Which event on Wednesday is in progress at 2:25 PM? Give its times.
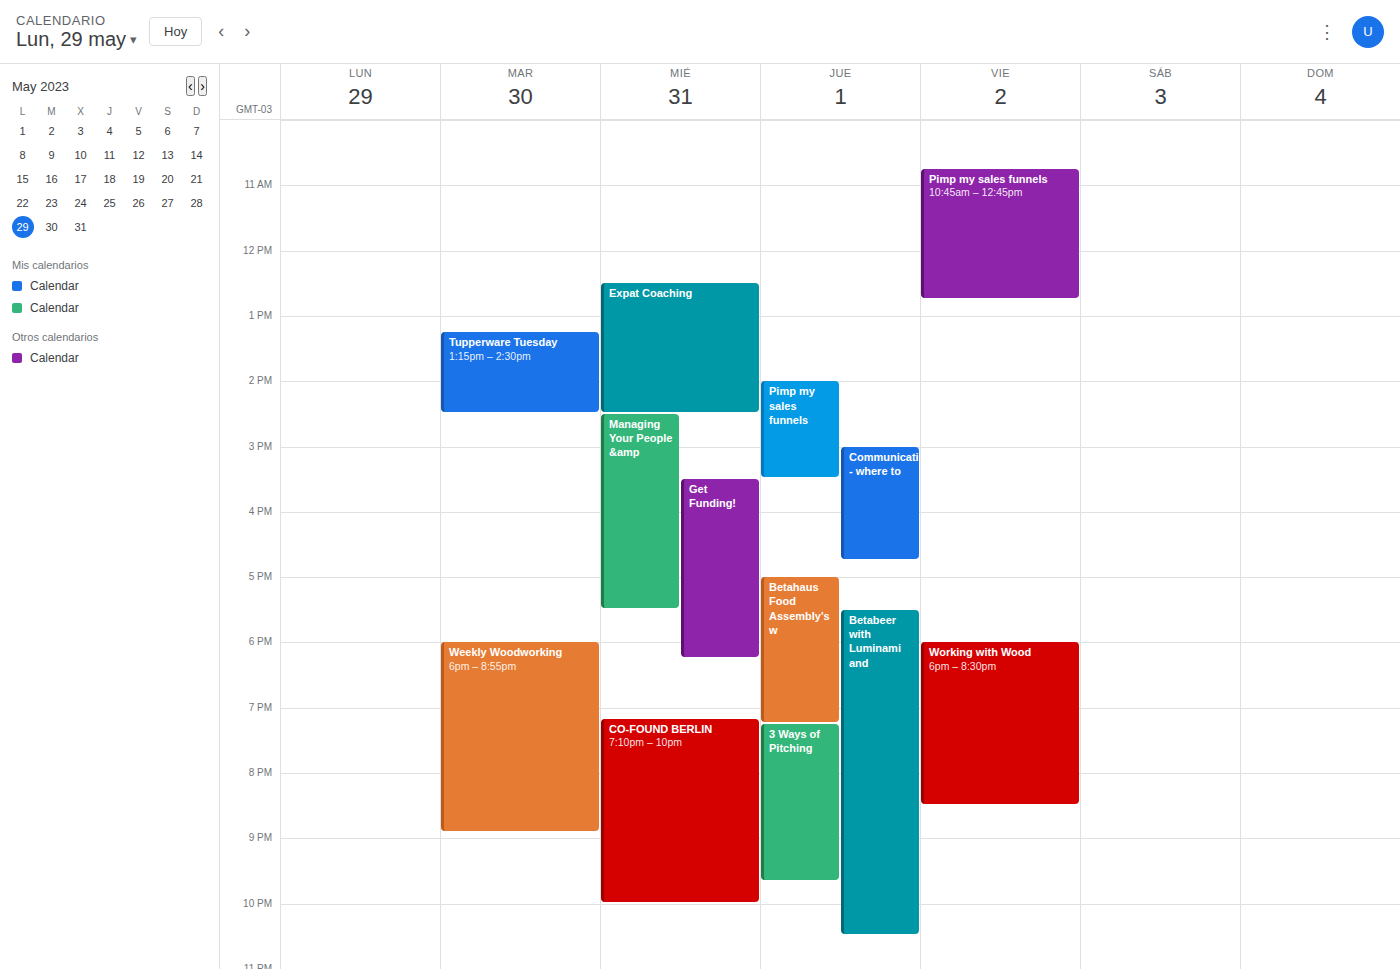
"Expat Coaching", 12:30 PM to 2:30 PM